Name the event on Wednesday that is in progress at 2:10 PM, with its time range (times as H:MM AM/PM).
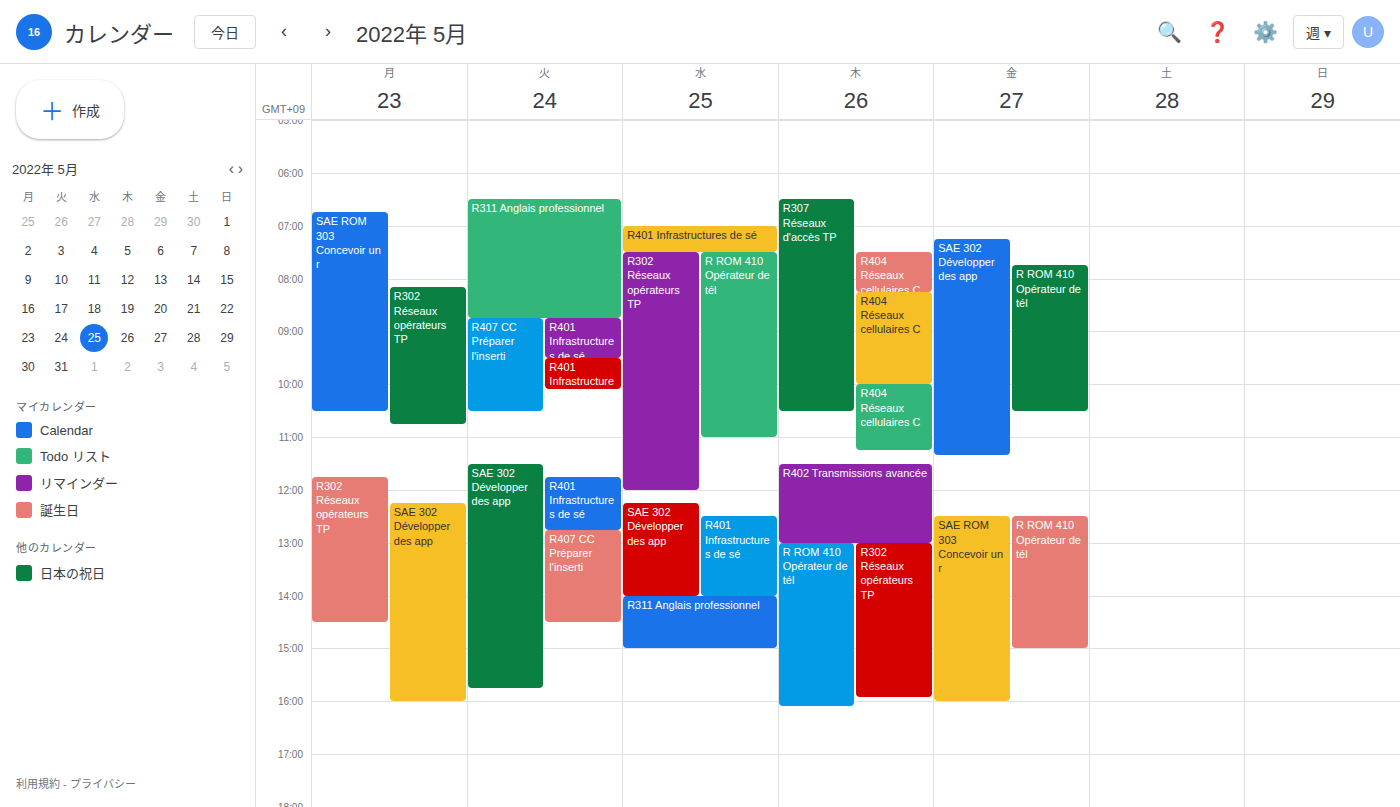
"R311 Anglais professionnel", 2:00 PM to 3:00 PM